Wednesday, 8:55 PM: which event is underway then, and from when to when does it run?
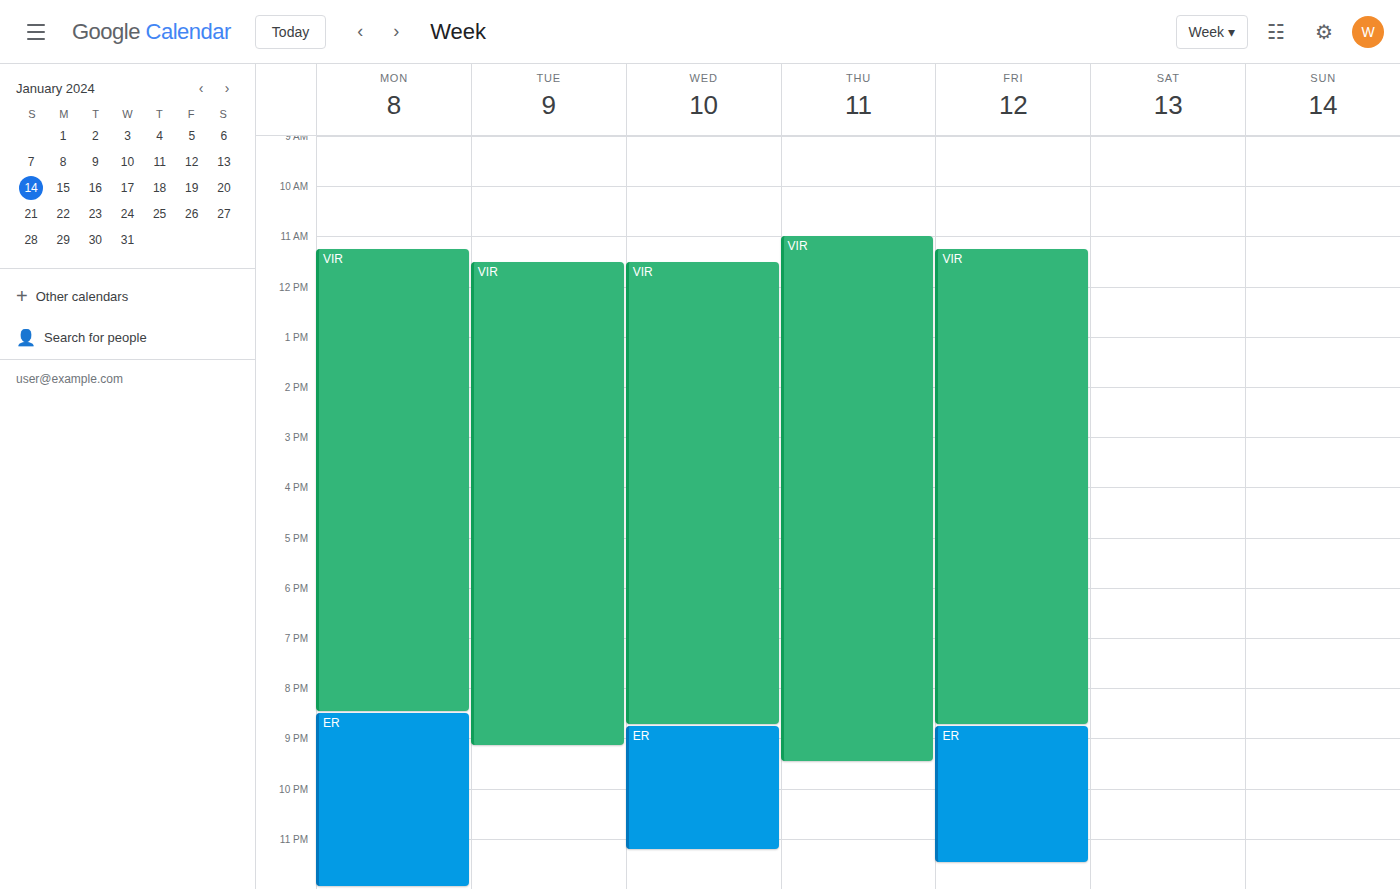
"ER", 8:45 PM to 11:15 PM